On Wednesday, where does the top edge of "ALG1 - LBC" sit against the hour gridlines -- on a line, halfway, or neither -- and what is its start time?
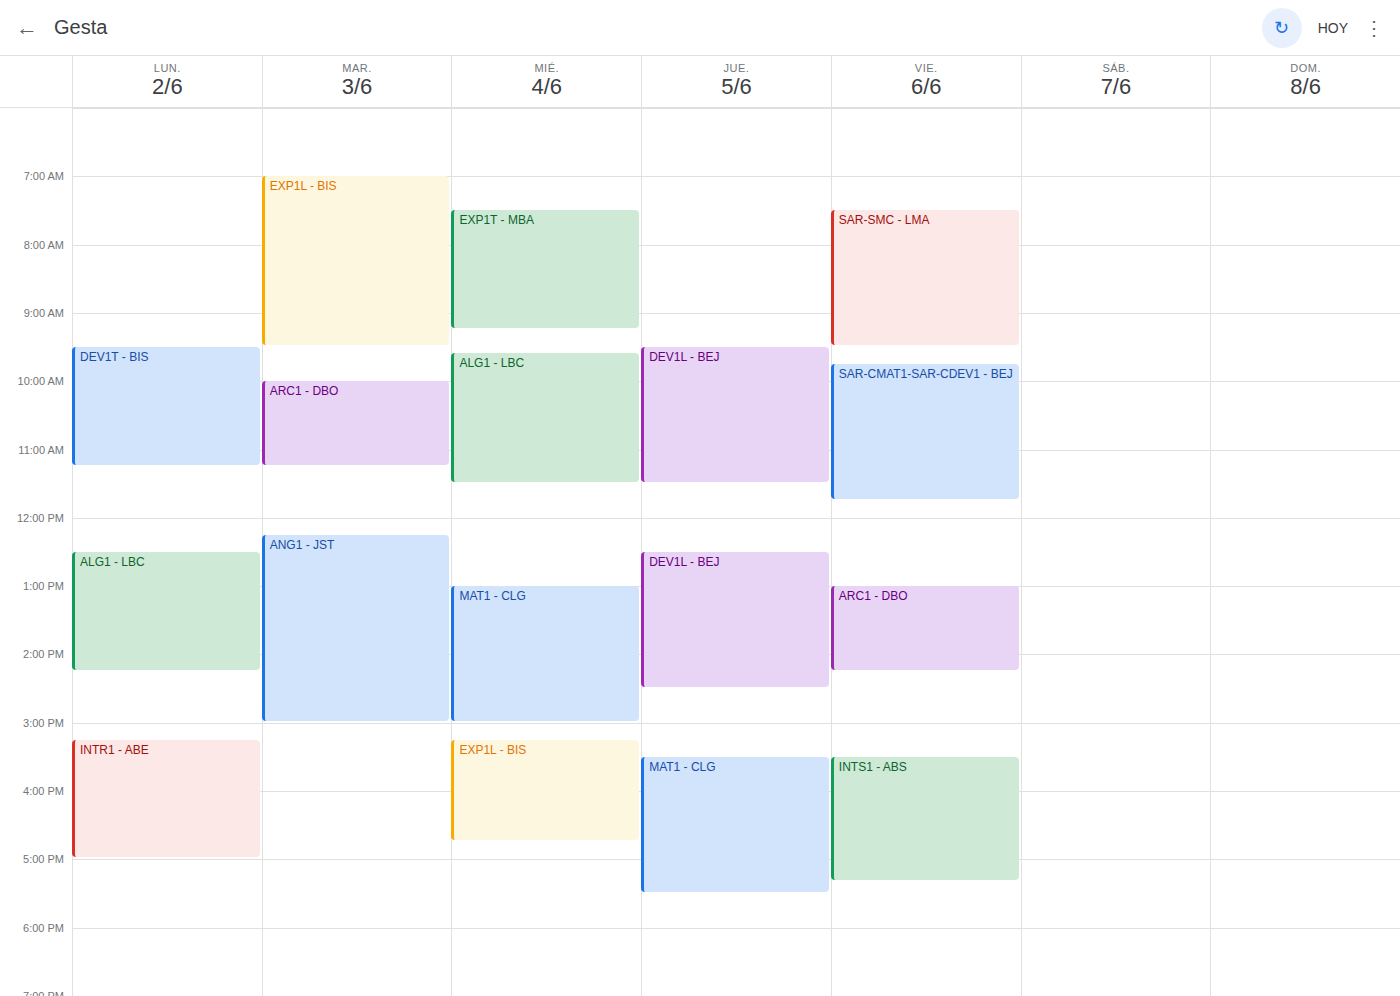
9:35 AM -- neither: 35 minutes below the 9 AM line and 25 minutes above the 10 AM line.